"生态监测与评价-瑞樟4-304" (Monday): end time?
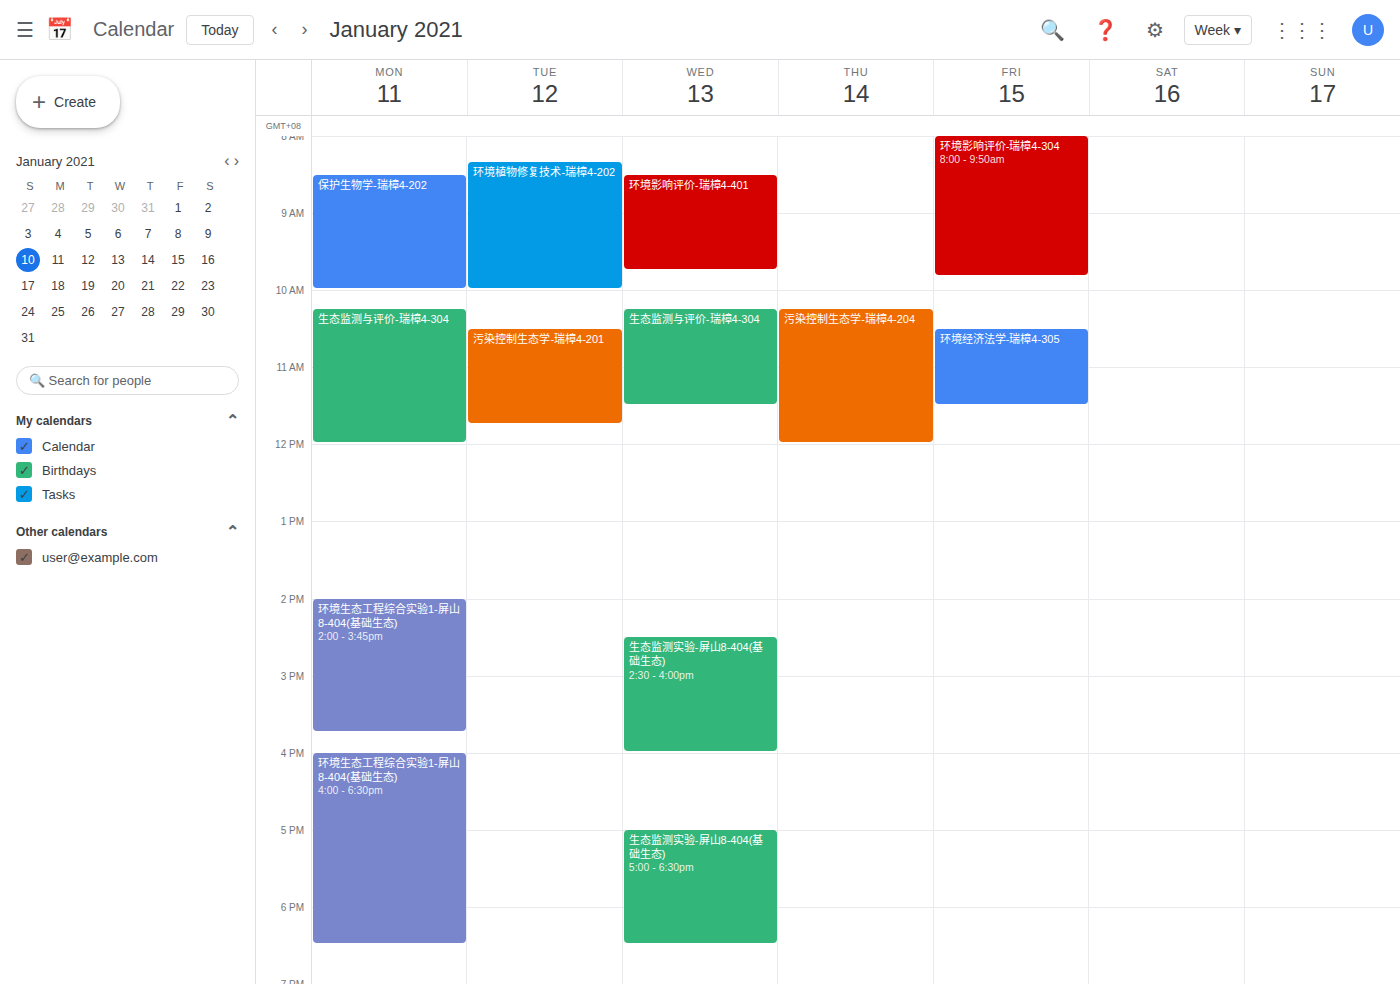
12:00 PM